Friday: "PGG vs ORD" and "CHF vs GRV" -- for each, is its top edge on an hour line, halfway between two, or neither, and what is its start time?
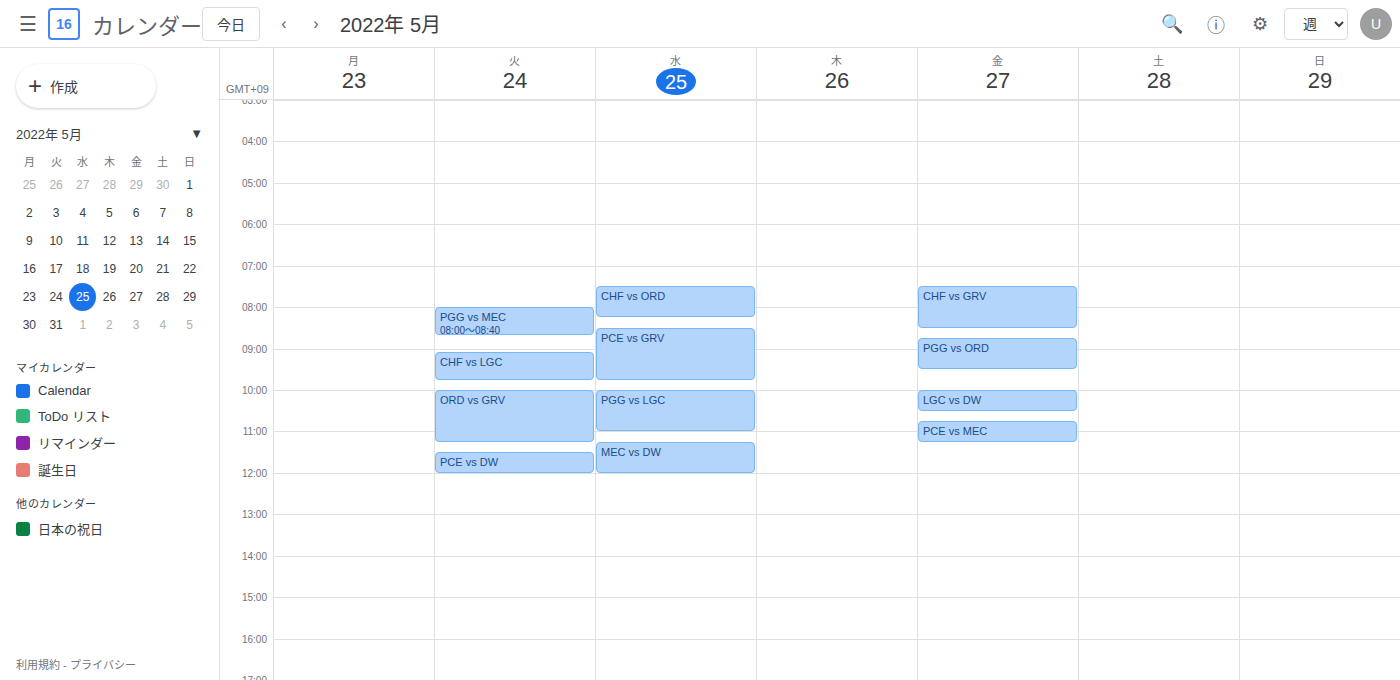
"PGG vs ORD": 8:45 AM, neither: three quarters of the way from the 8 AM line to the 9 AM line. "CHF vs GRV": 7:30 AM, halfway between the 7 AM and 8 AM lines.